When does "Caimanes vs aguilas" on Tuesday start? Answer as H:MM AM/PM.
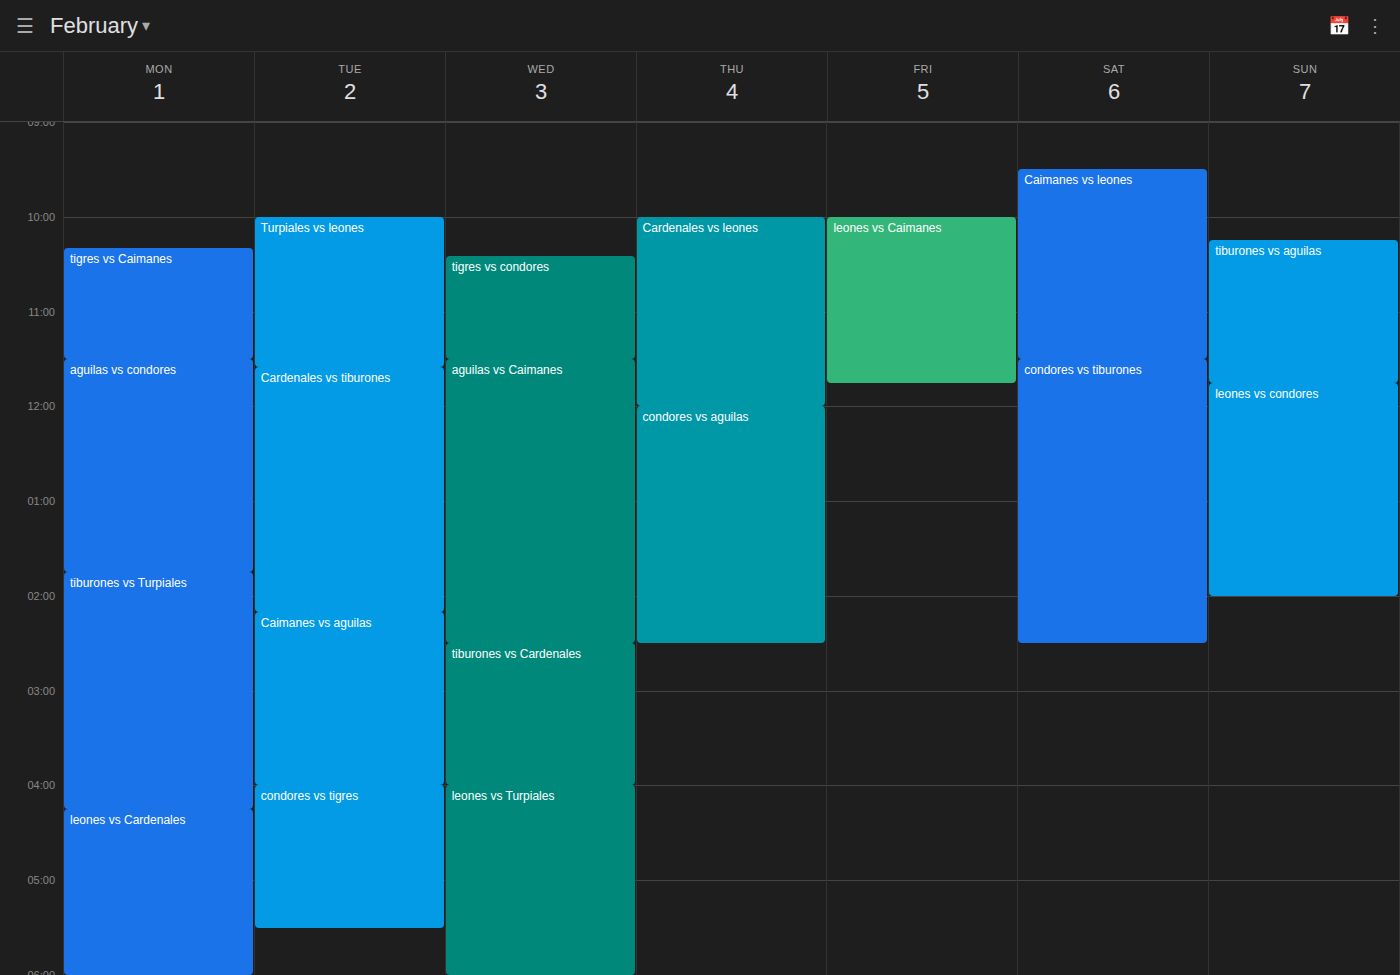
2:10 PM